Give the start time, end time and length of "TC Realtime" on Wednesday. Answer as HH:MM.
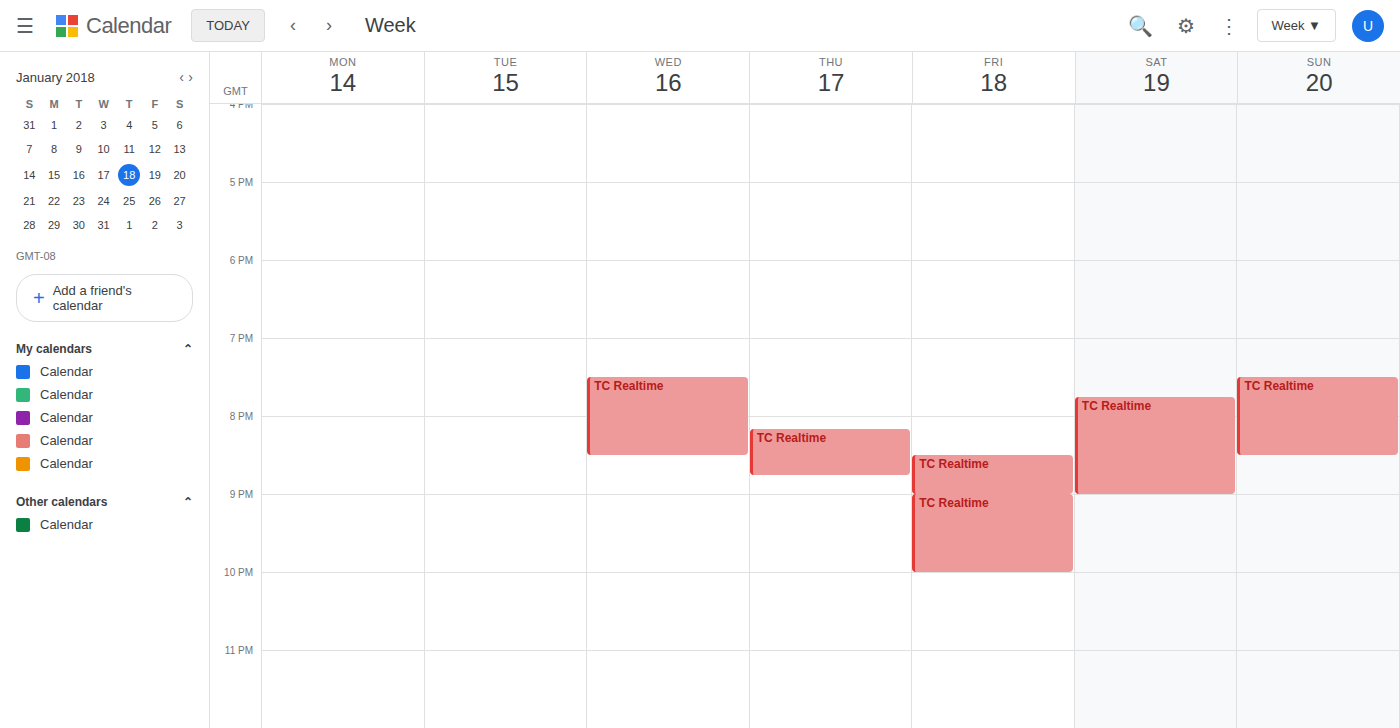
19:30 to 20:30, 1 hour